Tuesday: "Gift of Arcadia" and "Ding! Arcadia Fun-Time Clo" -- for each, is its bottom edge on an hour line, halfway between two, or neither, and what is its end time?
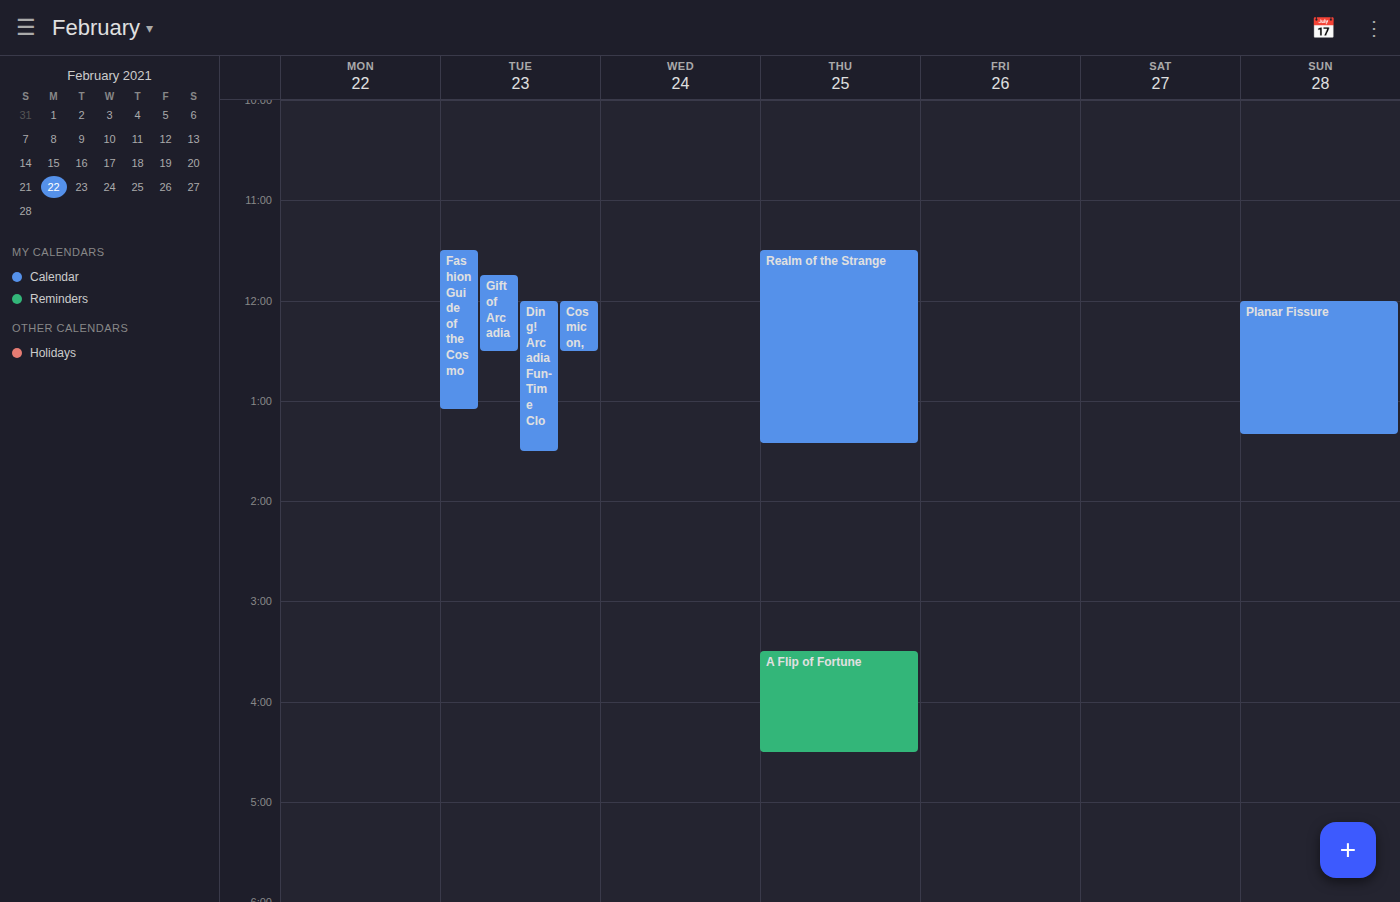
"Gift of Arcadia": 12:30 PM, halfway between the 12 PM and 1 PM lines. "Ding! Arcadia Fun-Time Clo": 1:30 PM, halfway between the 1 PM and 2 PM lines.